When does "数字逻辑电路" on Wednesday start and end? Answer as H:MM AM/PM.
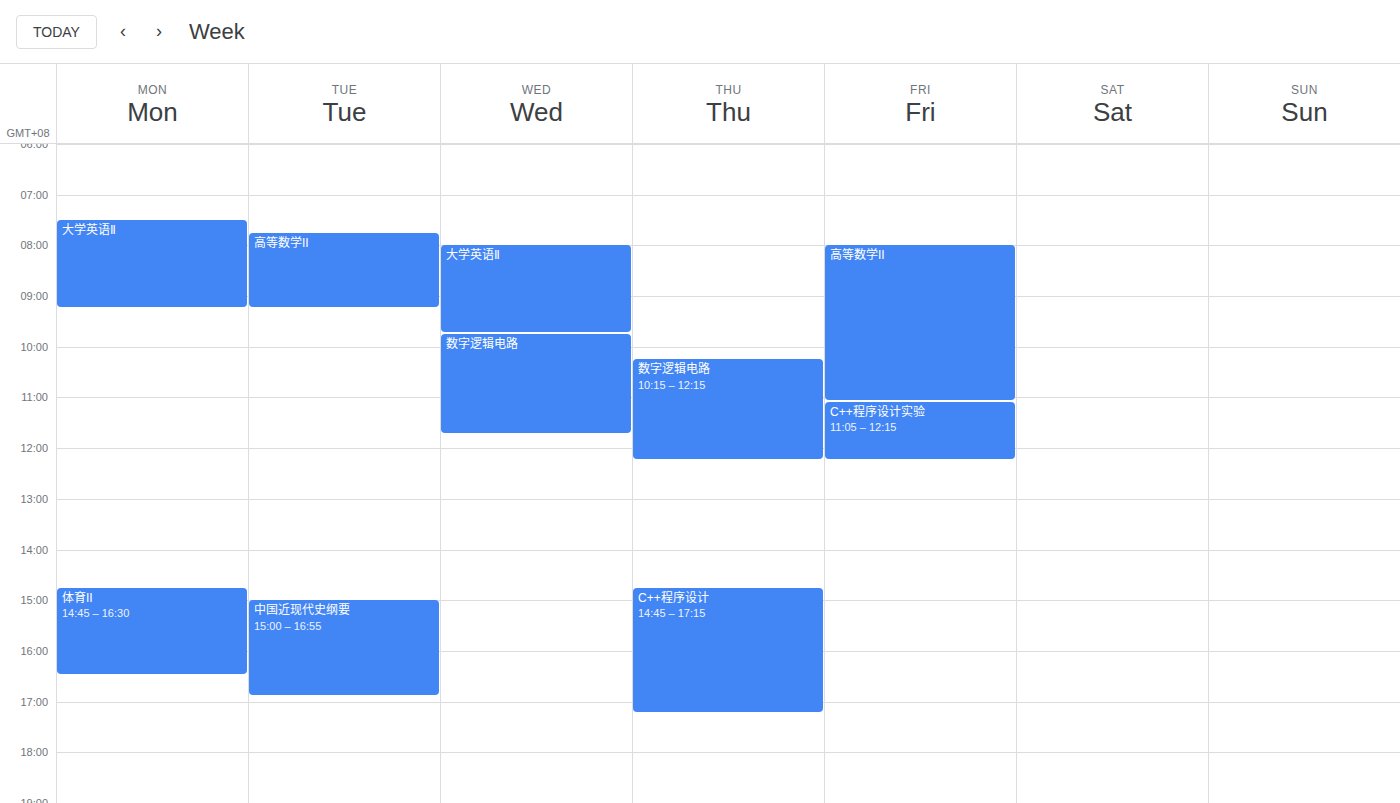
9:45 AM to 11:45 AM